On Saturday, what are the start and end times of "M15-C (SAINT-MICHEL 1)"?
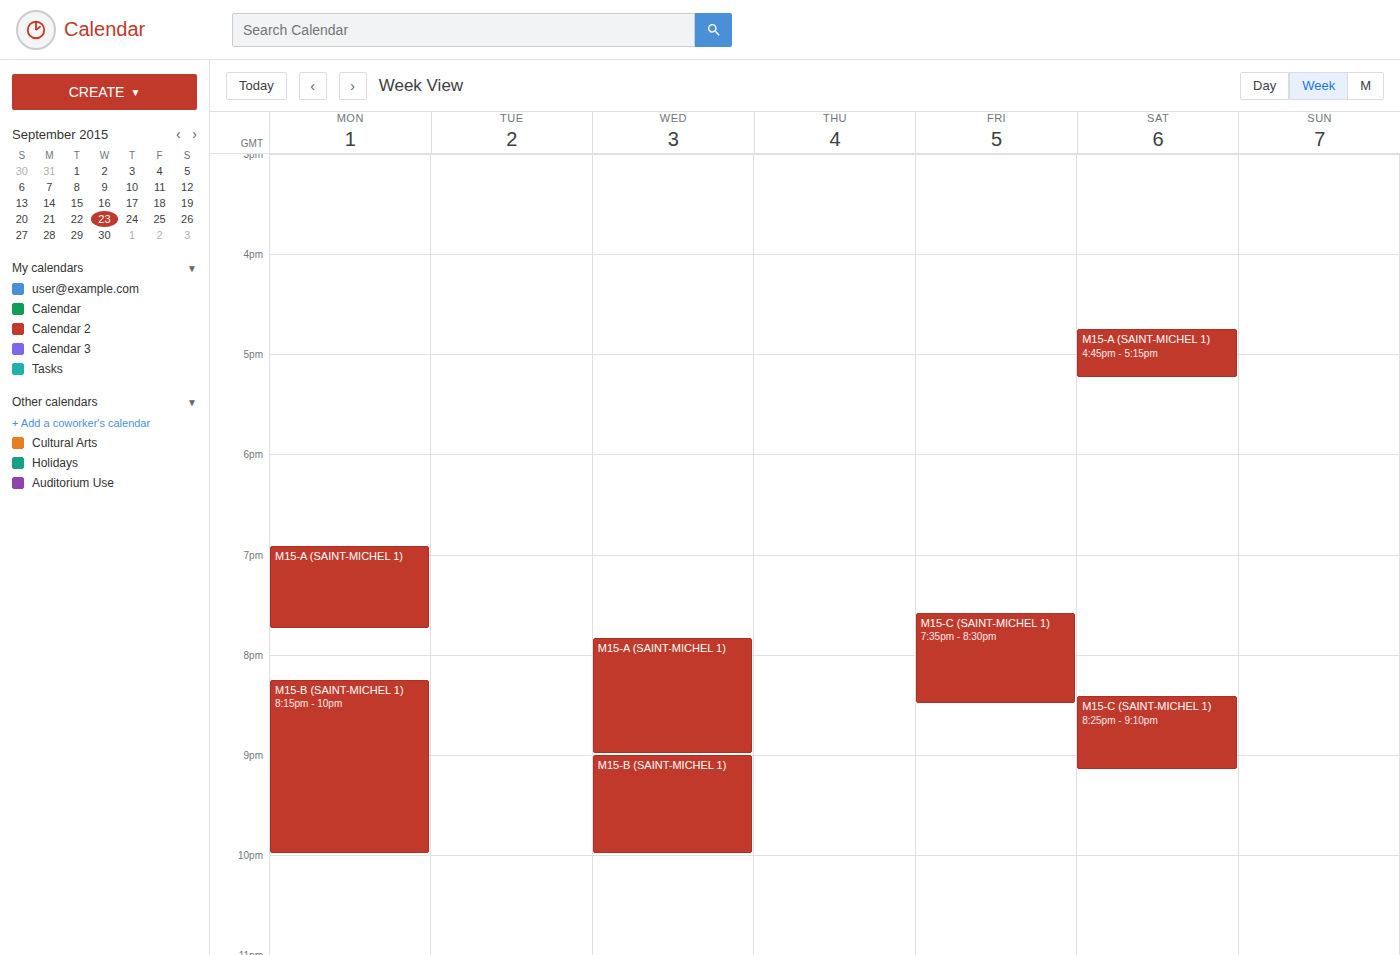
8:25 PM to 9:10 PM